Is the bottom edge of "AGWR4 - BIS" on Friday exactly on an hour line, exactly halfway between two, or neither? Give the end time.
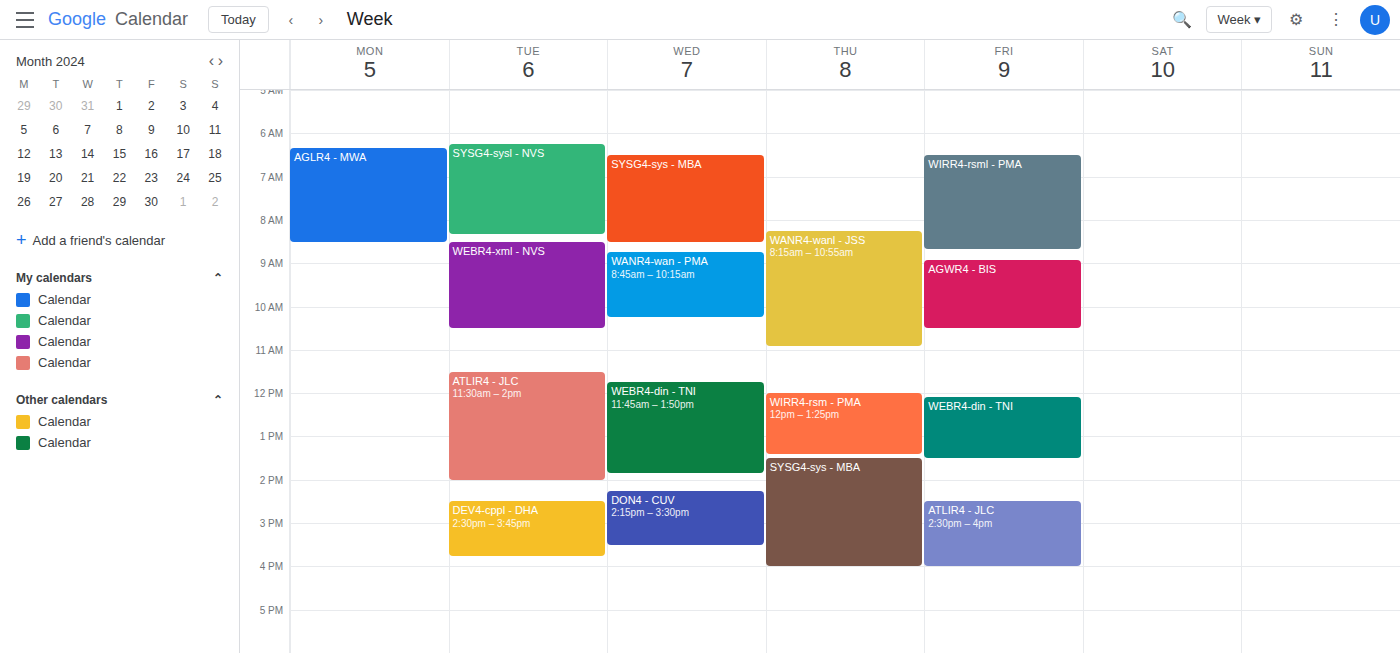
10:30 AM -- halfway between the 10 AM and 11 AM lines.